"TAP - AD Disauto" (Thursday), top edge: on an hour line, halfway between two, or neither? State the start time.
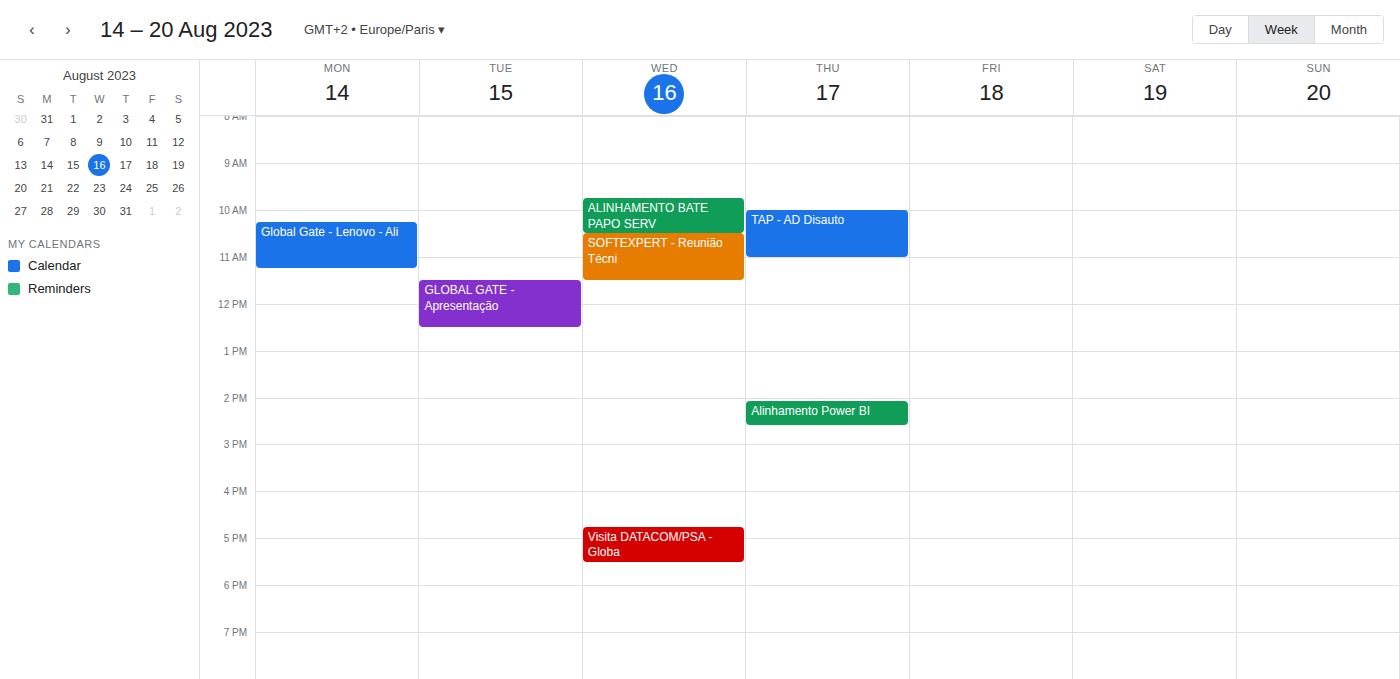
10:00 AM -- exactly on the 10 AM line.